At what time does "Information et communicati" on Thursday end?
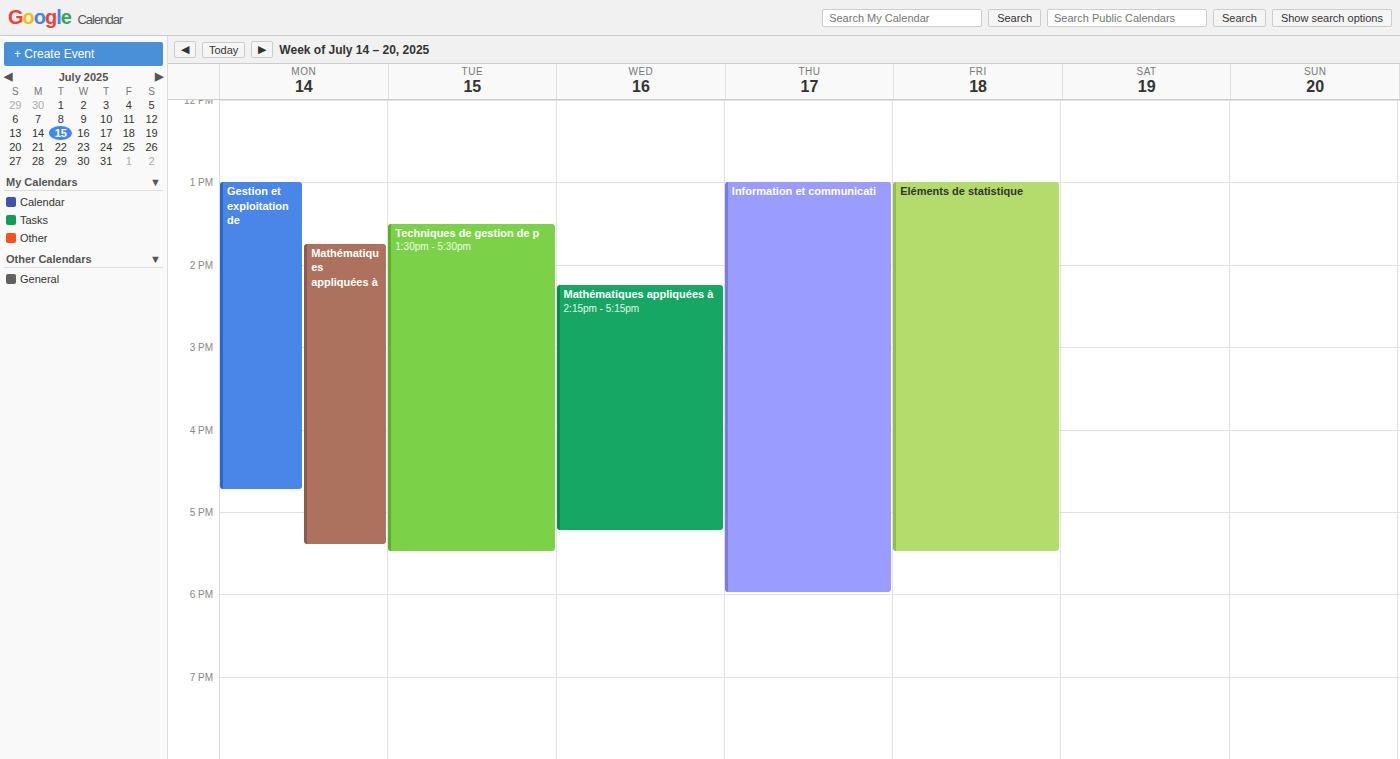
6:00 PM